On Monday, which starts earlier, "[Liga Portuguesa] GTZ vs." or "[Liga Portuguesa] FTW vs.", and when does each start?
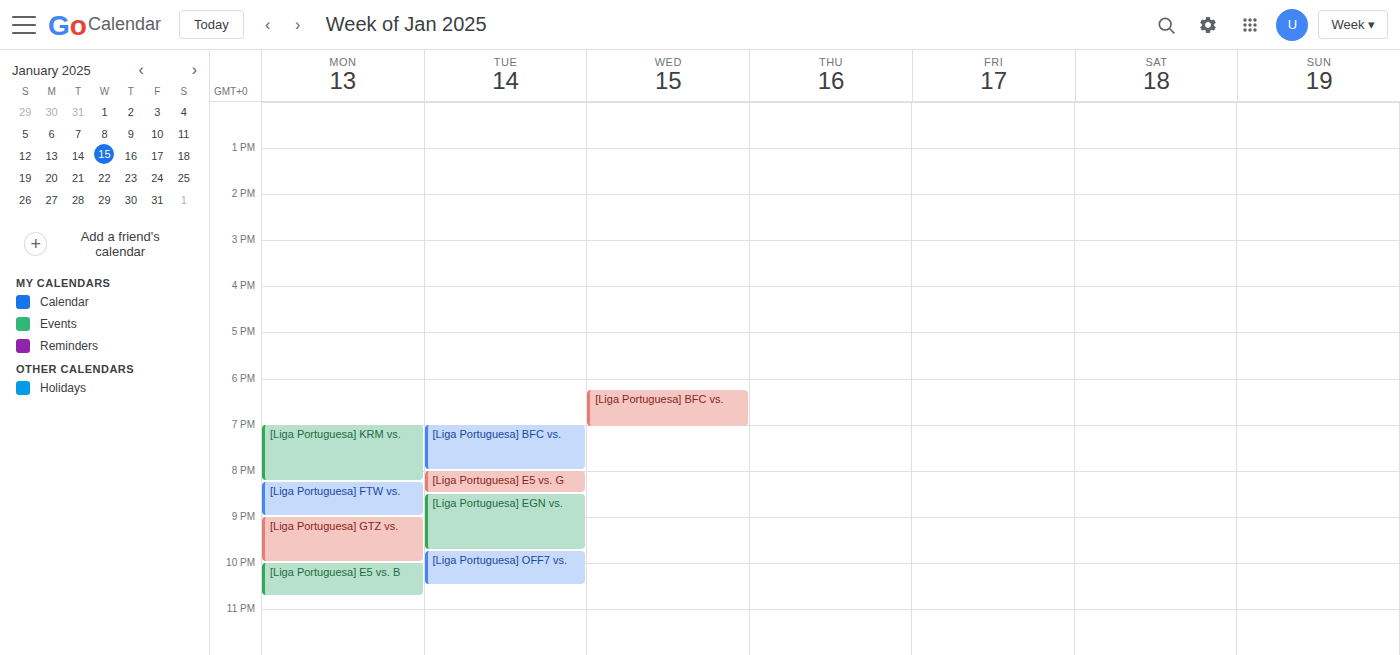
"[Liga Portuguesa] FTW vs." 8:15 PM; "[Liga Portuguesa] GTZ vs." 9:00 PM.